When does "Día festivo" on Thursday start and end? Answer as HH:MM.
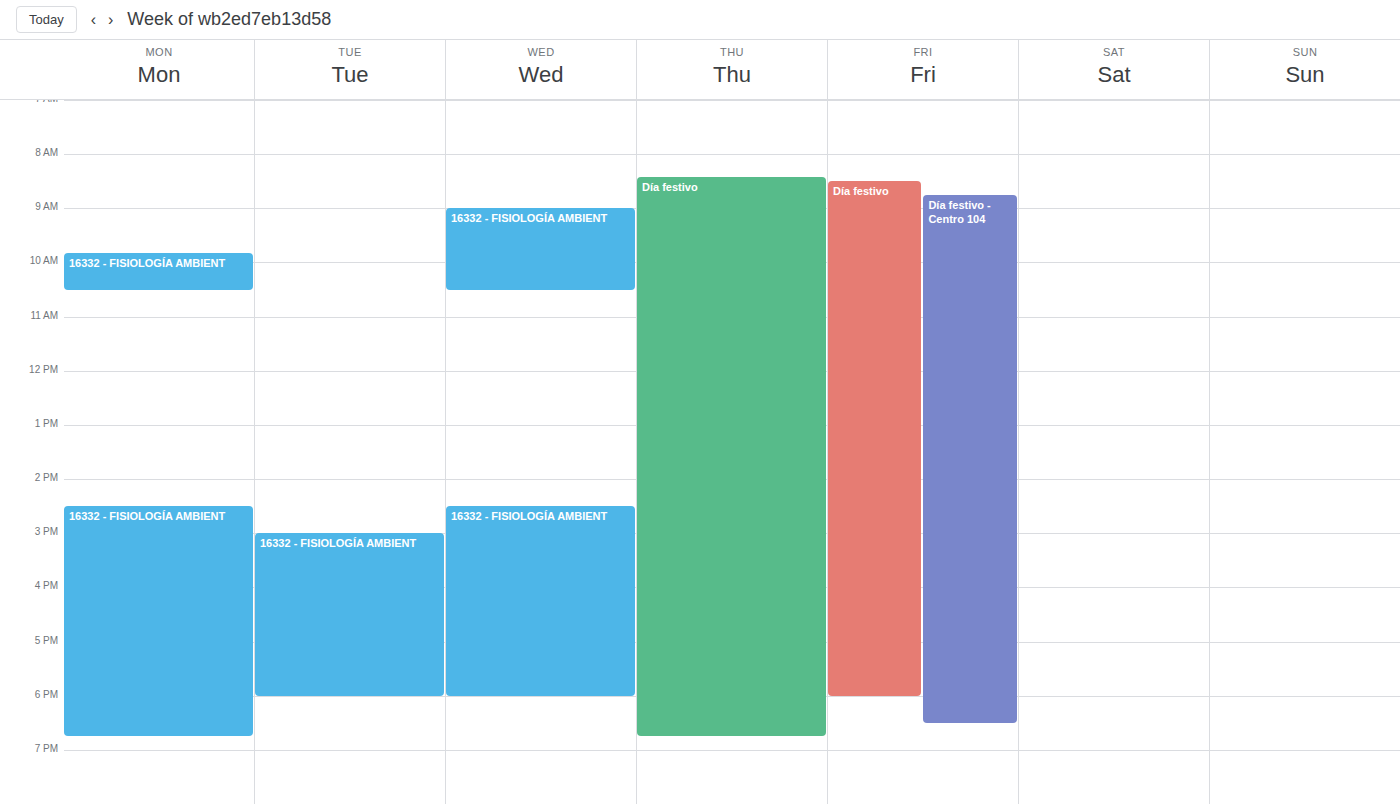
08:25 to 18:45